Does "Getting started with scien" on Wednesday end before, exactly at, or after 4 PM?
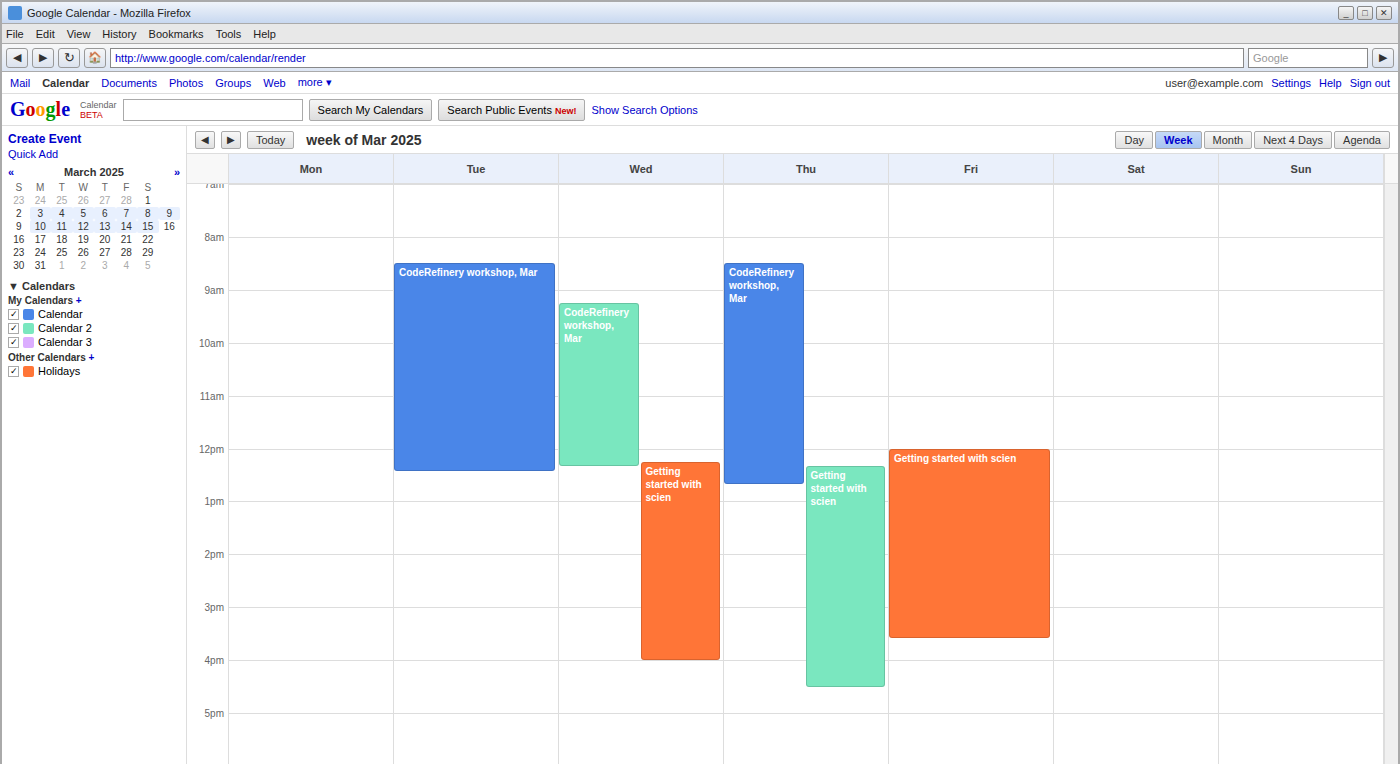
4:00 PM -- exactly at 4 PM, on the 4 PM line.